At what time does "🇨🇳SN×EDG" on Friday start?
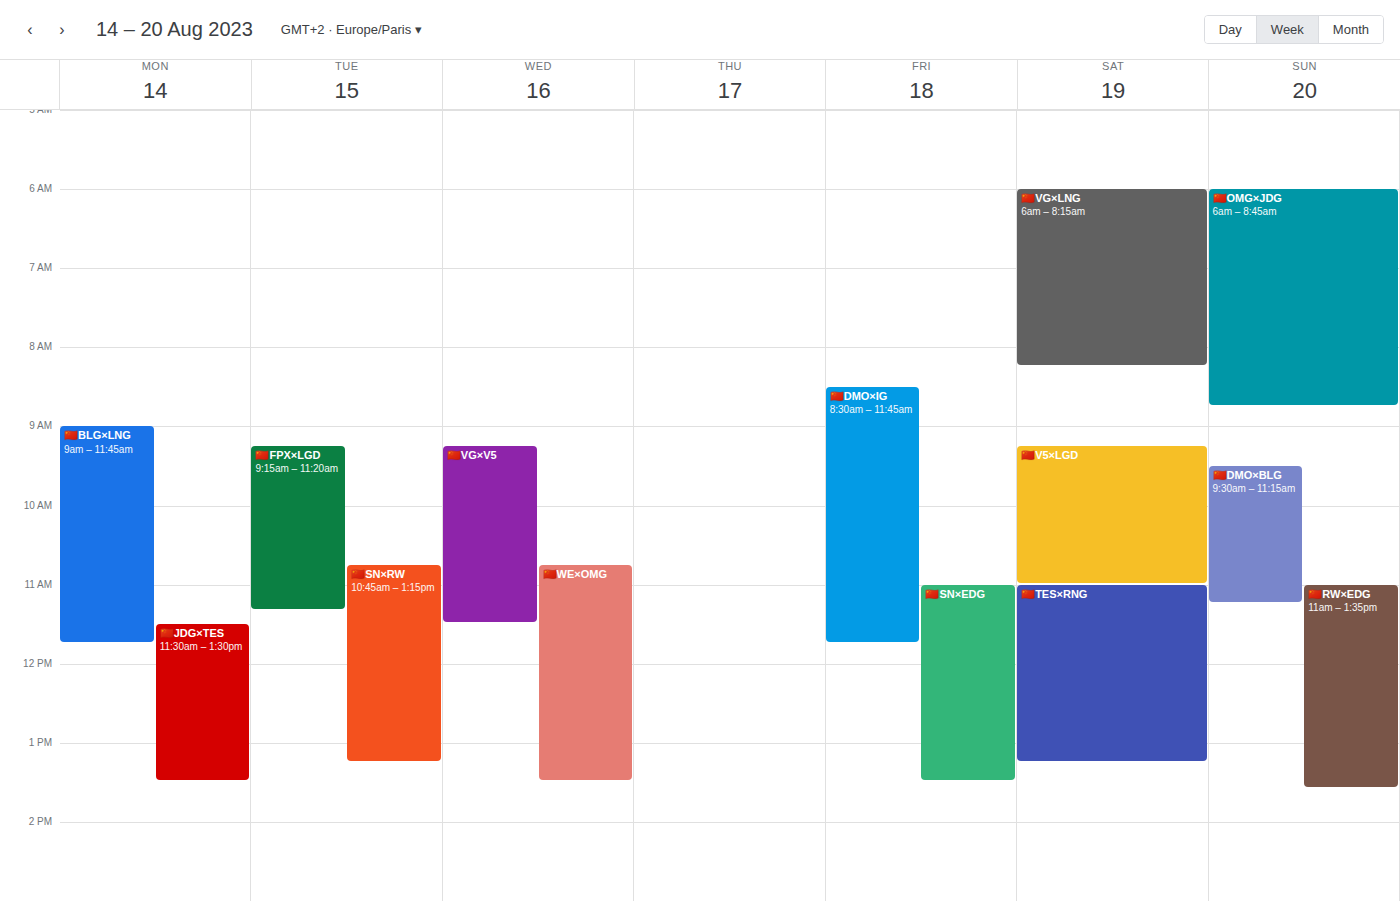
11:00 AM